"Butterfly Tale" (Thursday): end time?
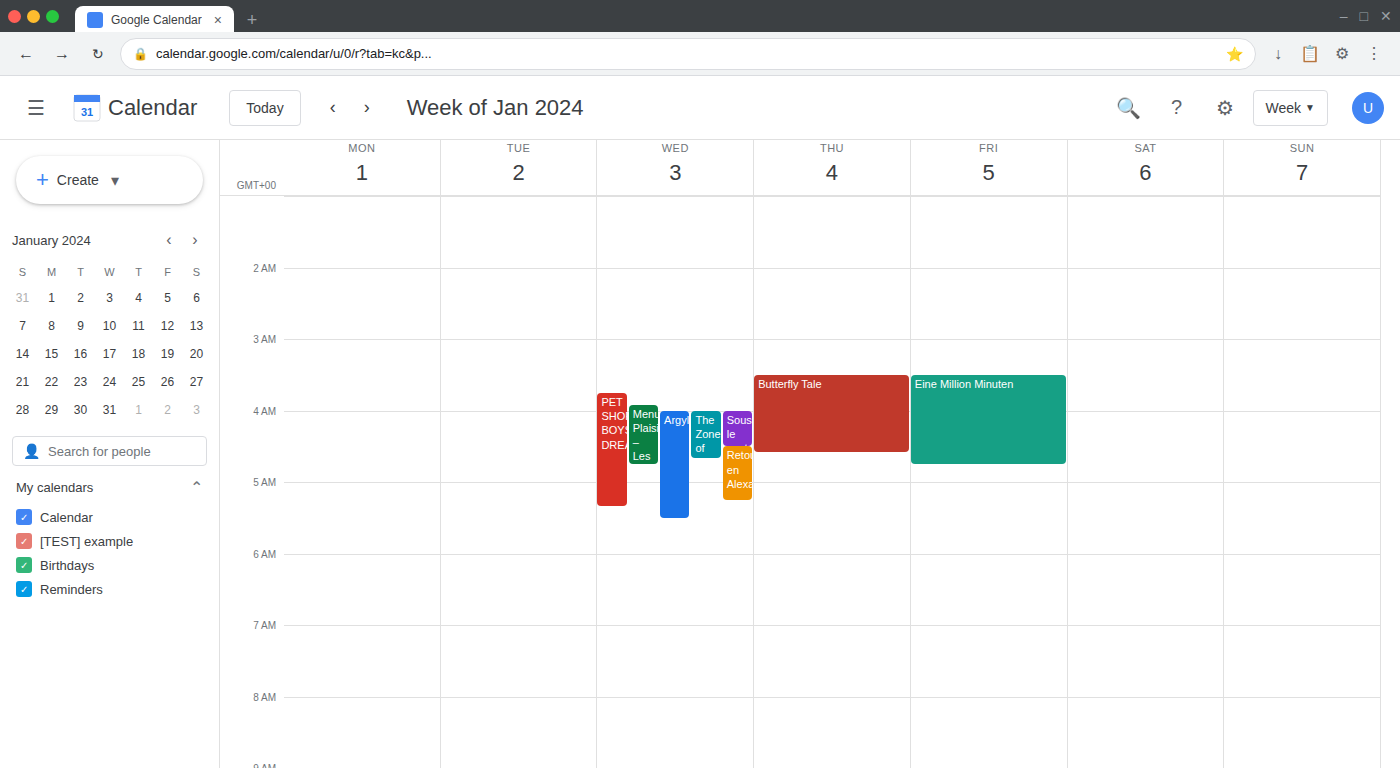
4:35 AM